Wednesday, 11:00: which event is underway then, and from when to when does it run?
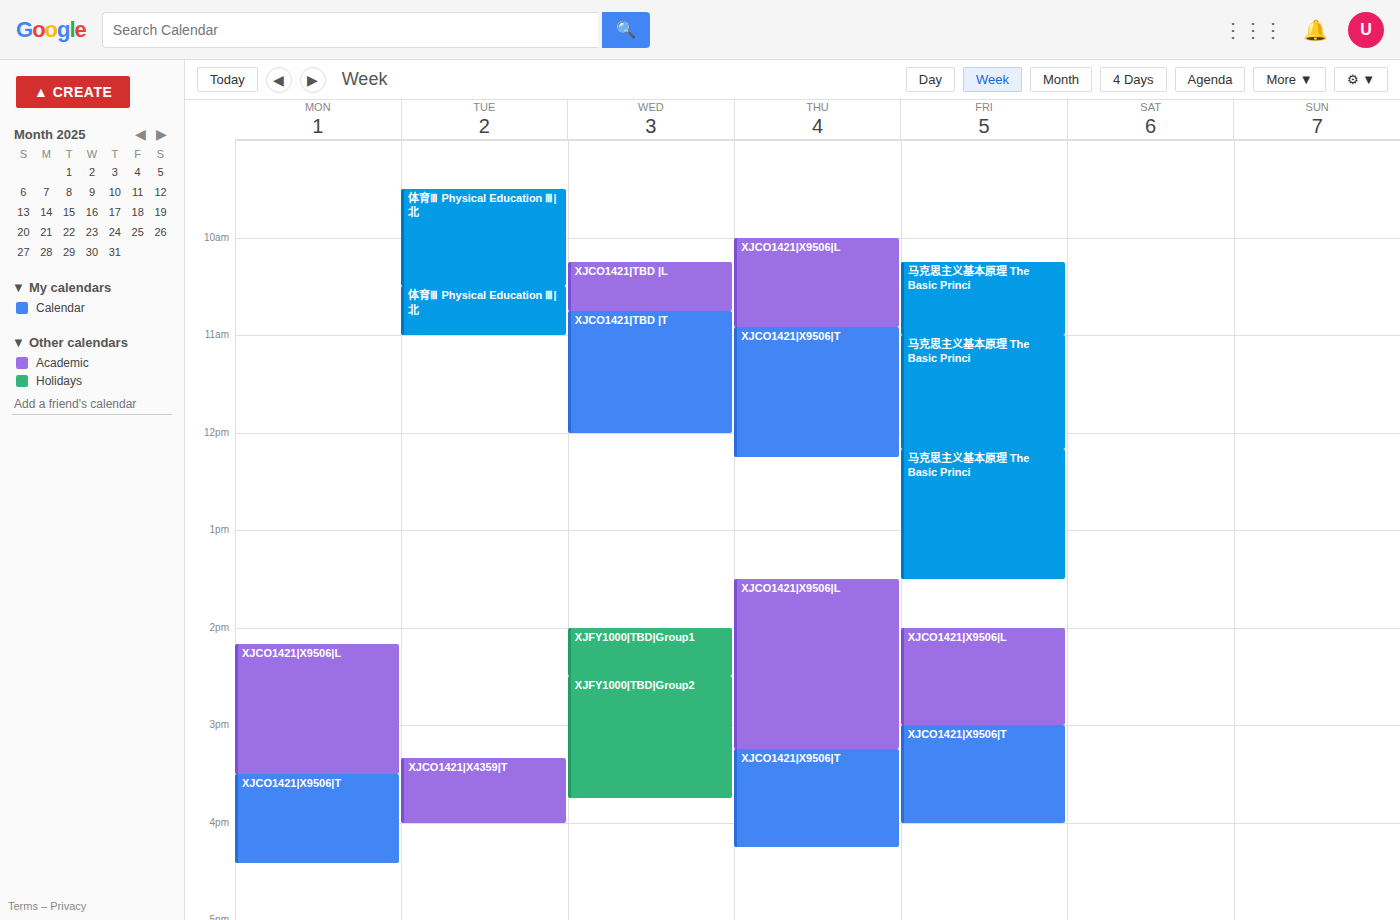
"XJCO1421|TBD |T", 10:45 to 12:00